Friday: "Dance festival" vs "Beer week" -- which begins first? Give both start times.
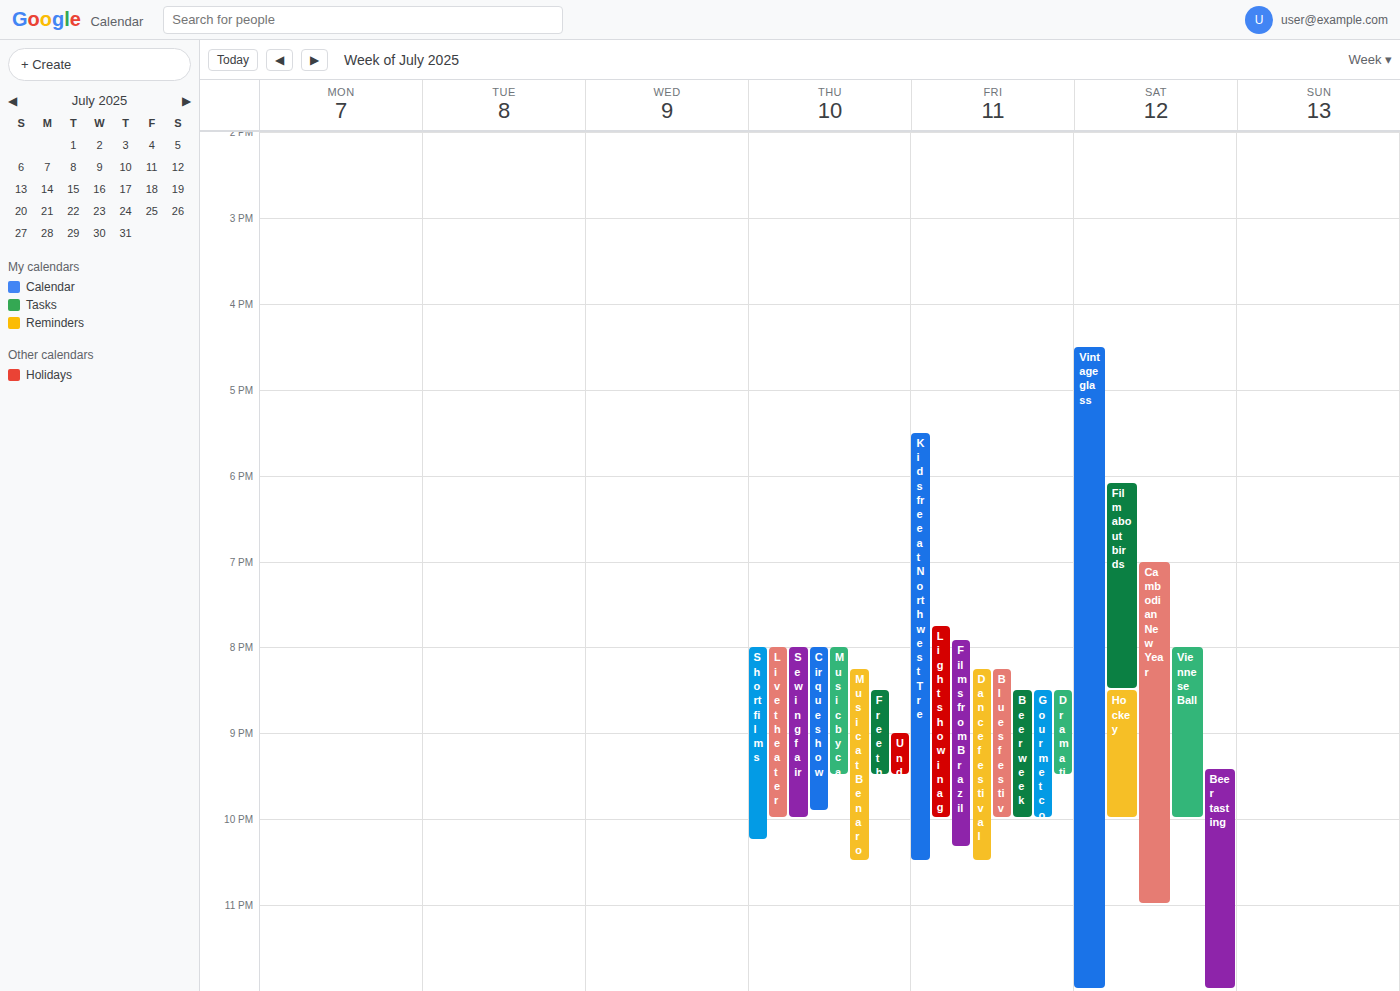
"Dance festival" 8:15 PM; "Beer week" 8:30 PM.